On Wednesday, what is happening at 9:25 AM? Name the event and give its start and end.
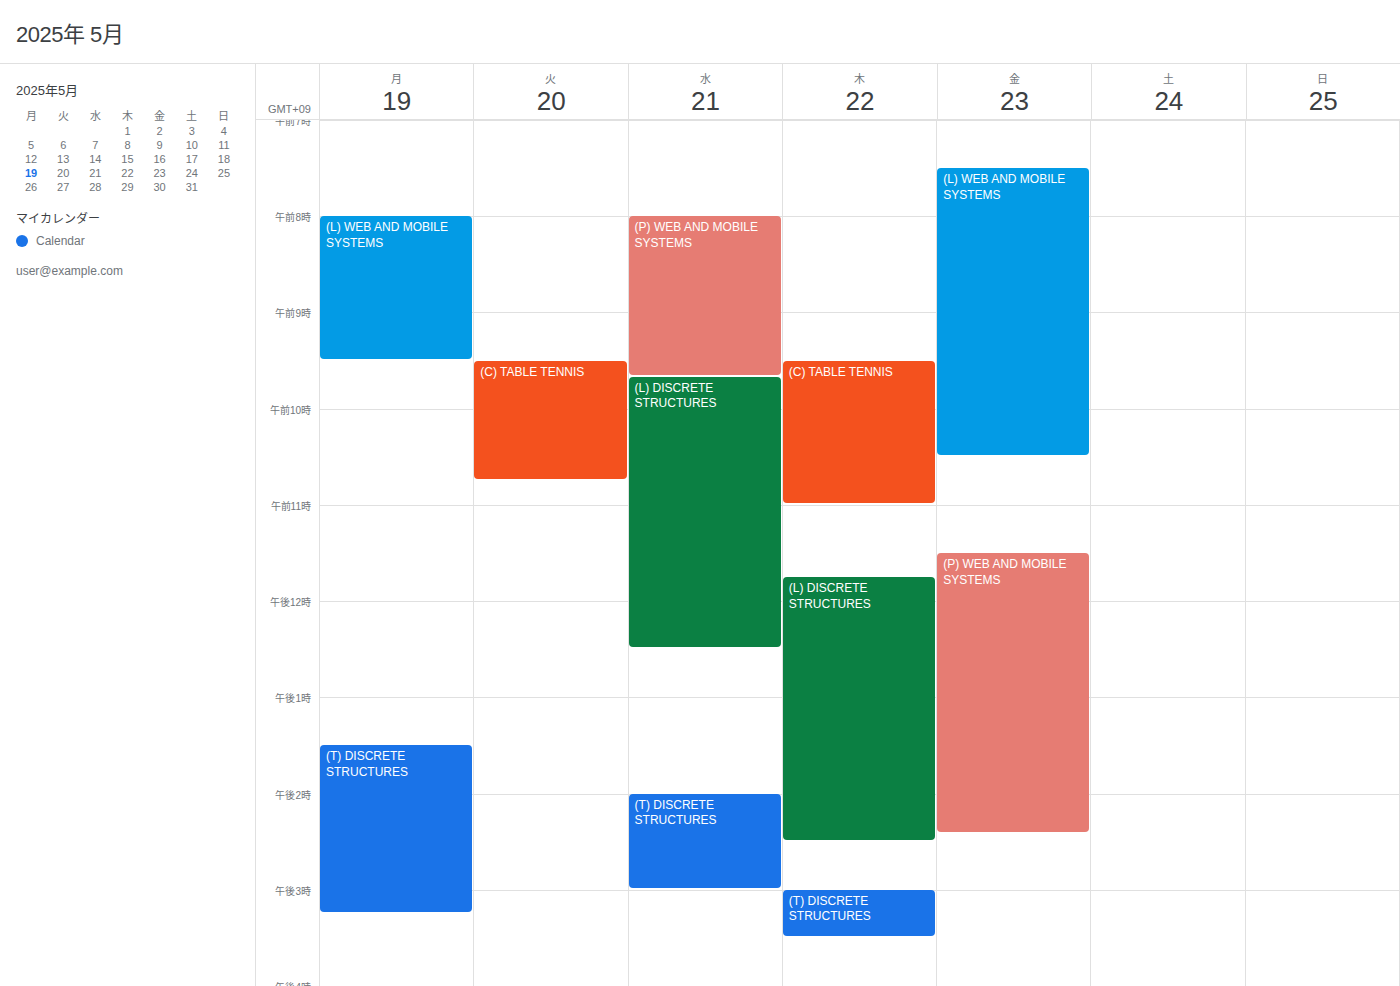
"(P) WEB AND MOBILE SYSTEMS", 8:00 AM to 9:40 AM